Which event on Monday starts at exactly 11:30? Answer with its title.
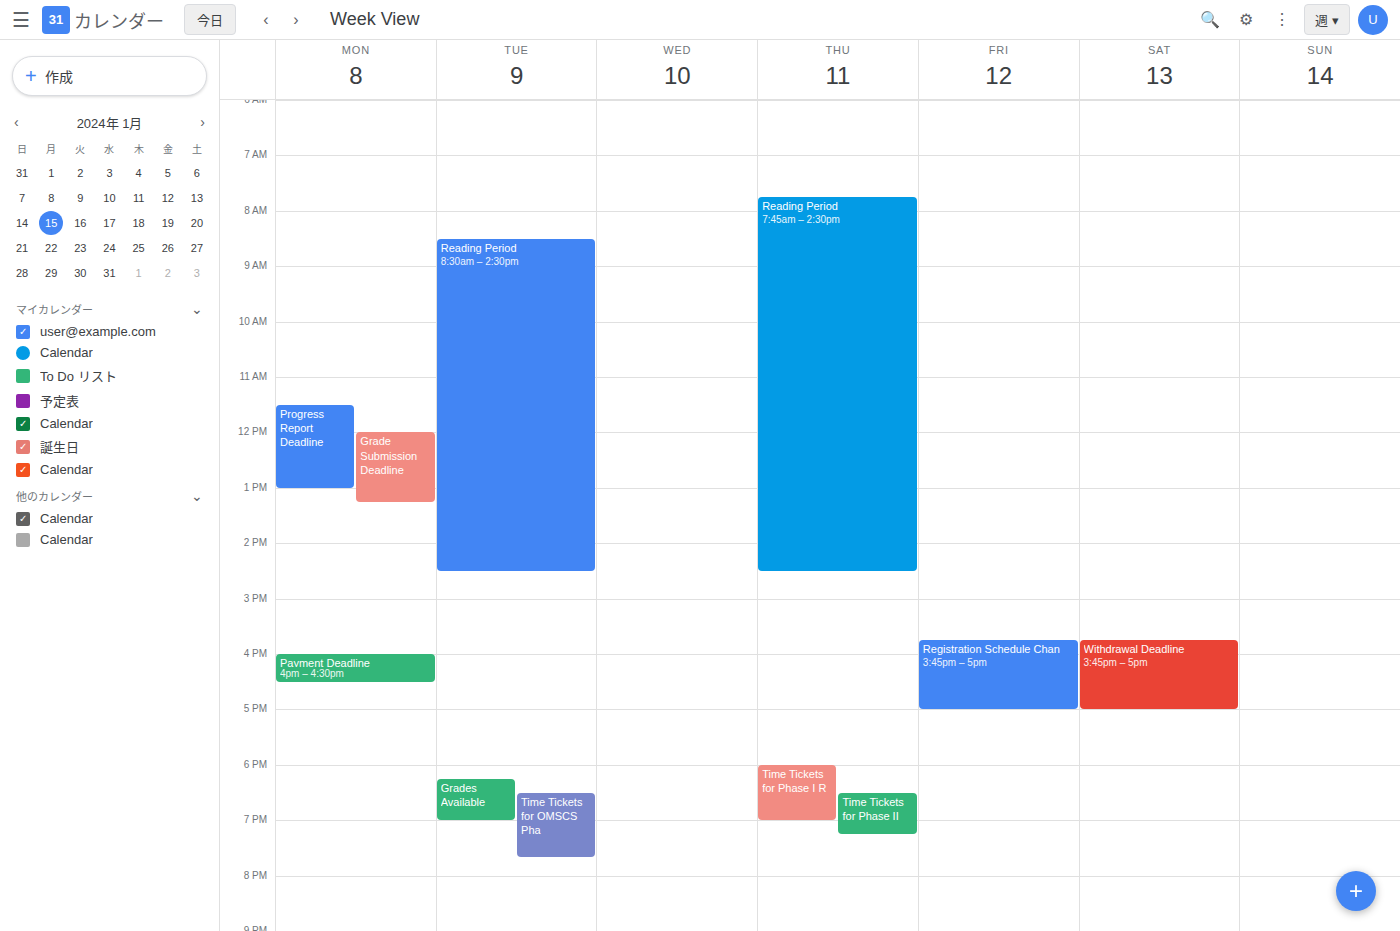
"Progress Report Deadline"